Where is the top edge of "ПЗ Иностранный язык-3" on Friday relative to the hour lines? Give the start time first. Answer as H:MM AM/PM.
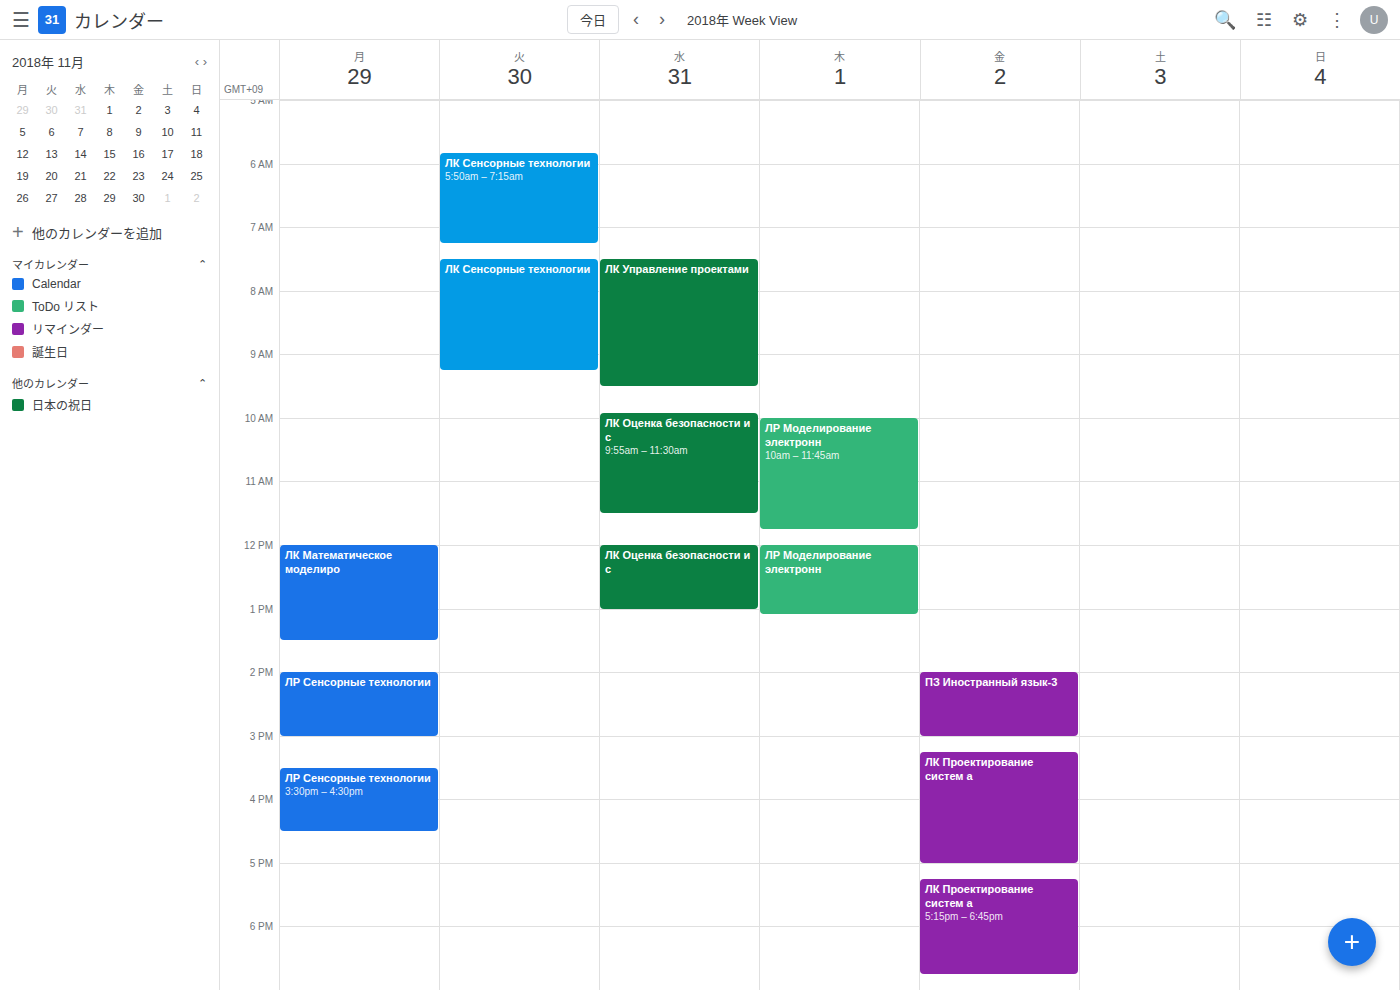
2:00 PM -- exactly on the 2 PM line.